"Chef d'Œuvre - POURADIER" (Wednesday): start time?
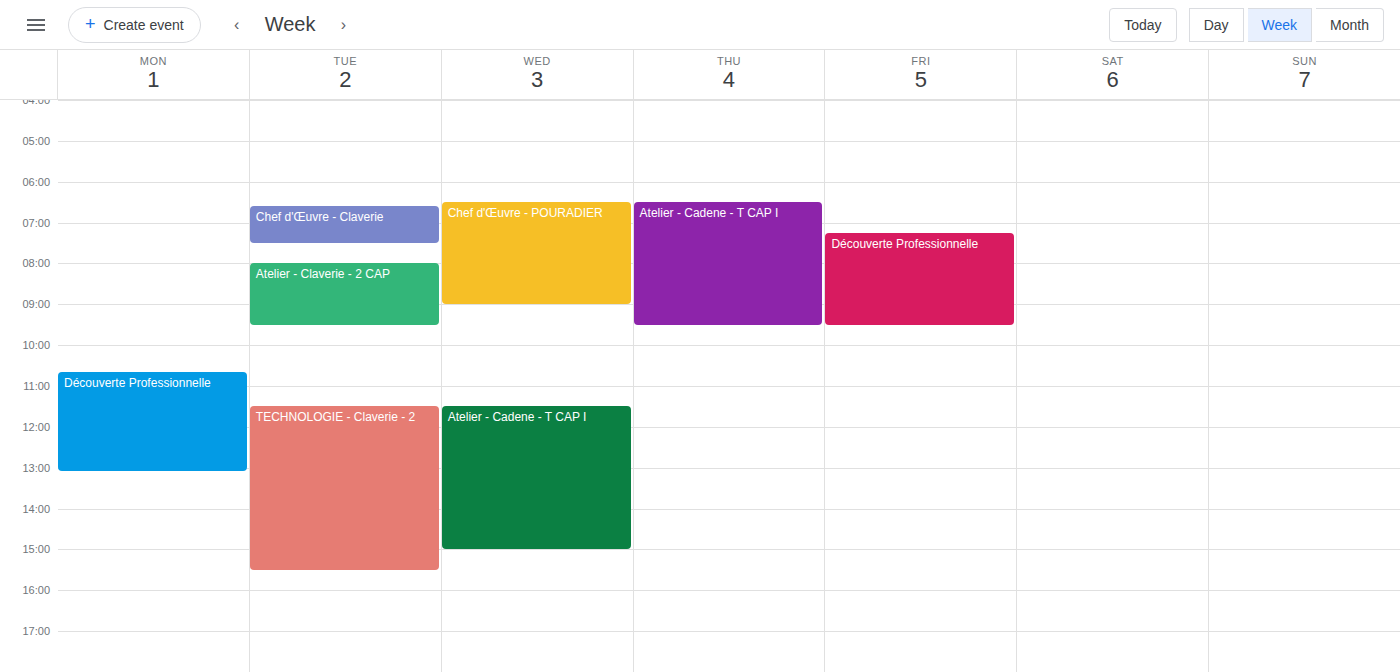
6:30 AM